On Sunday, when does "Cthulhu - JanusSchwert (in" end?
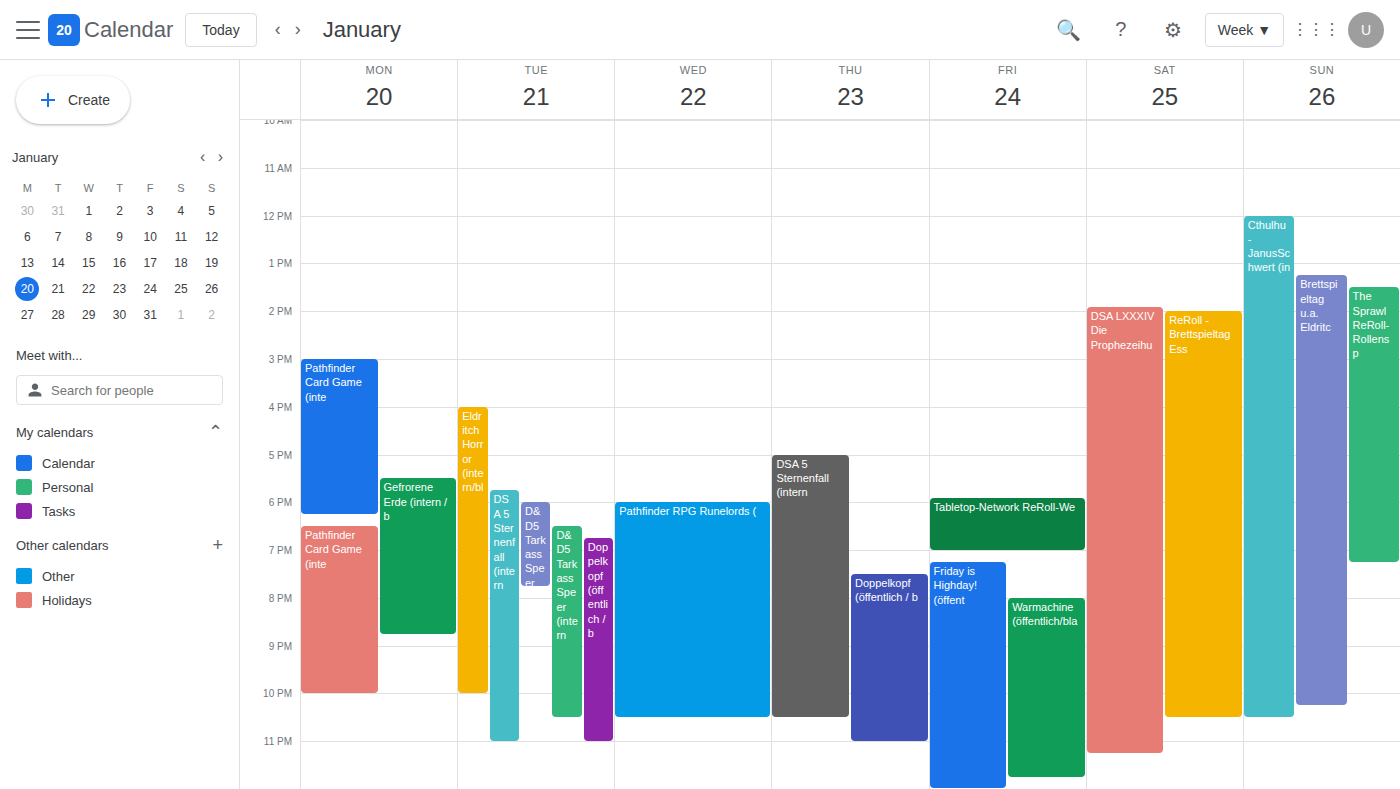
10:30 PM